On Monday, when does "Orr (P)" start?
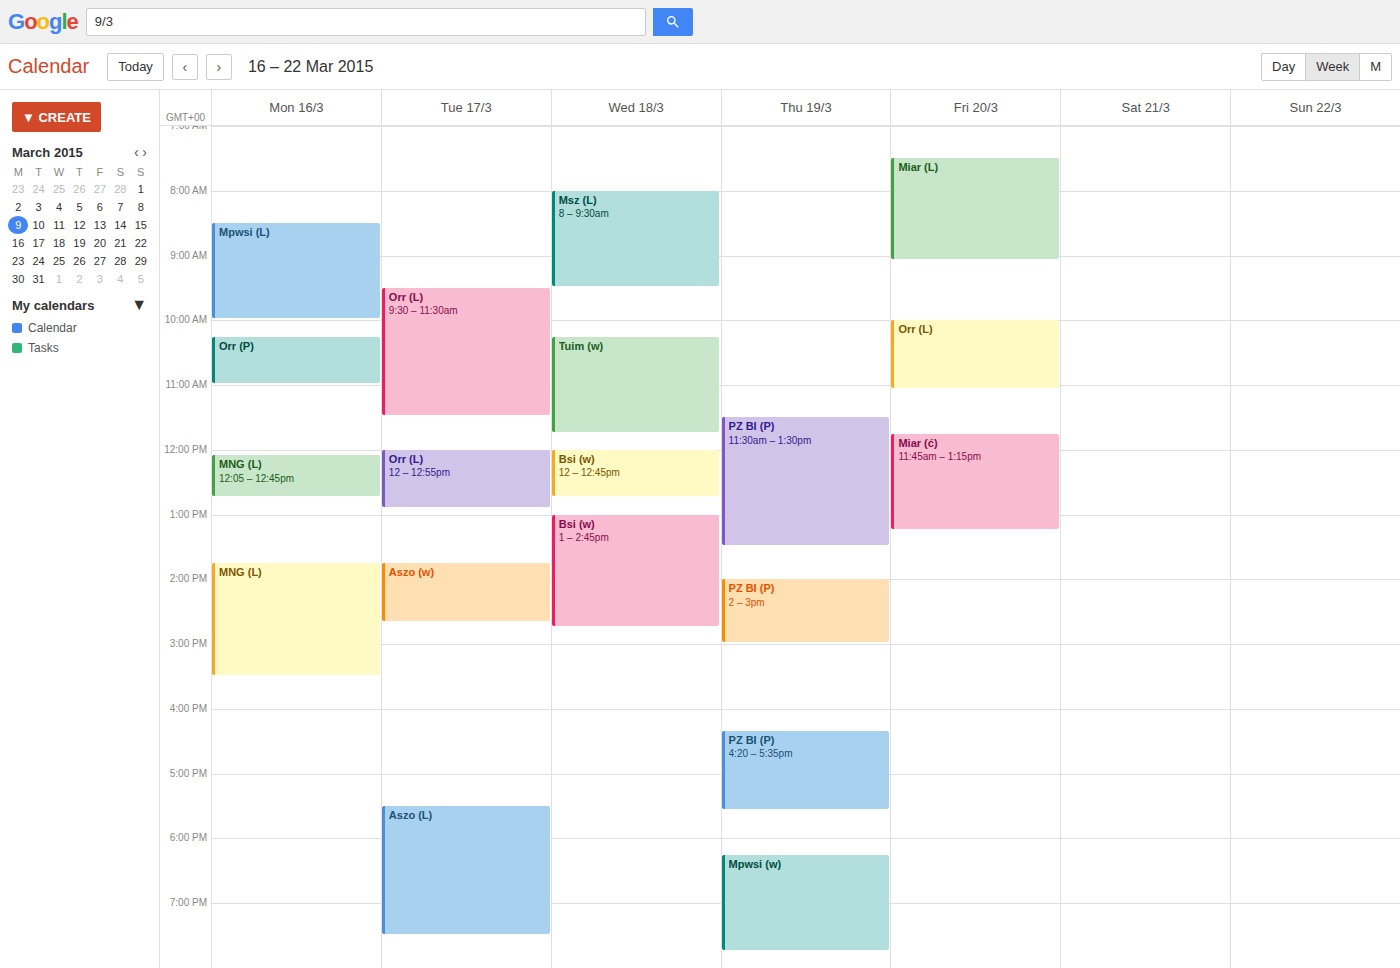
10:15 AM